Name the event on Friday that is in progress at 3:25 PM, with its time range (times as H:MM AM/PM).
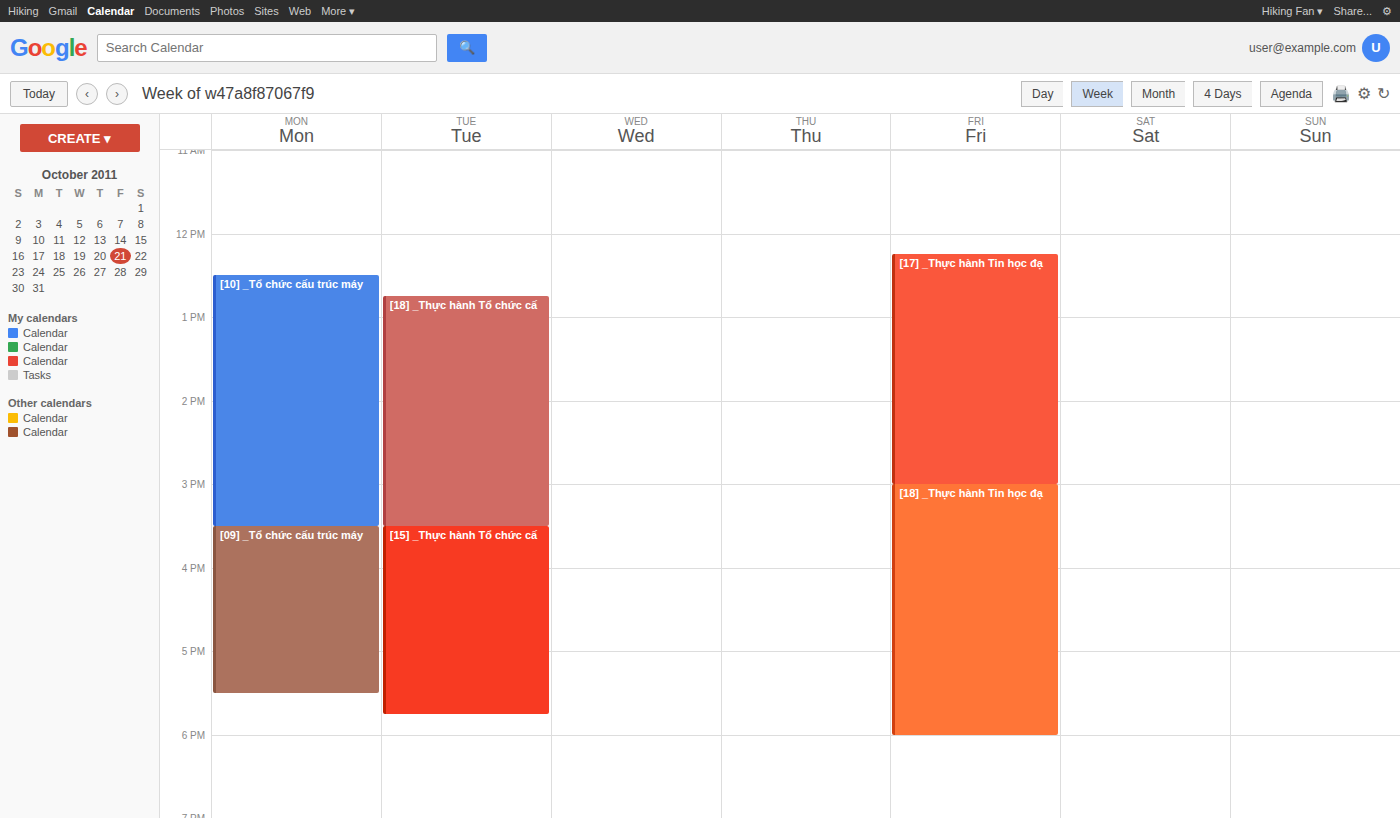
"[18] _Thực hành Tin học đạ", 3:00 PM to 6:00 PM